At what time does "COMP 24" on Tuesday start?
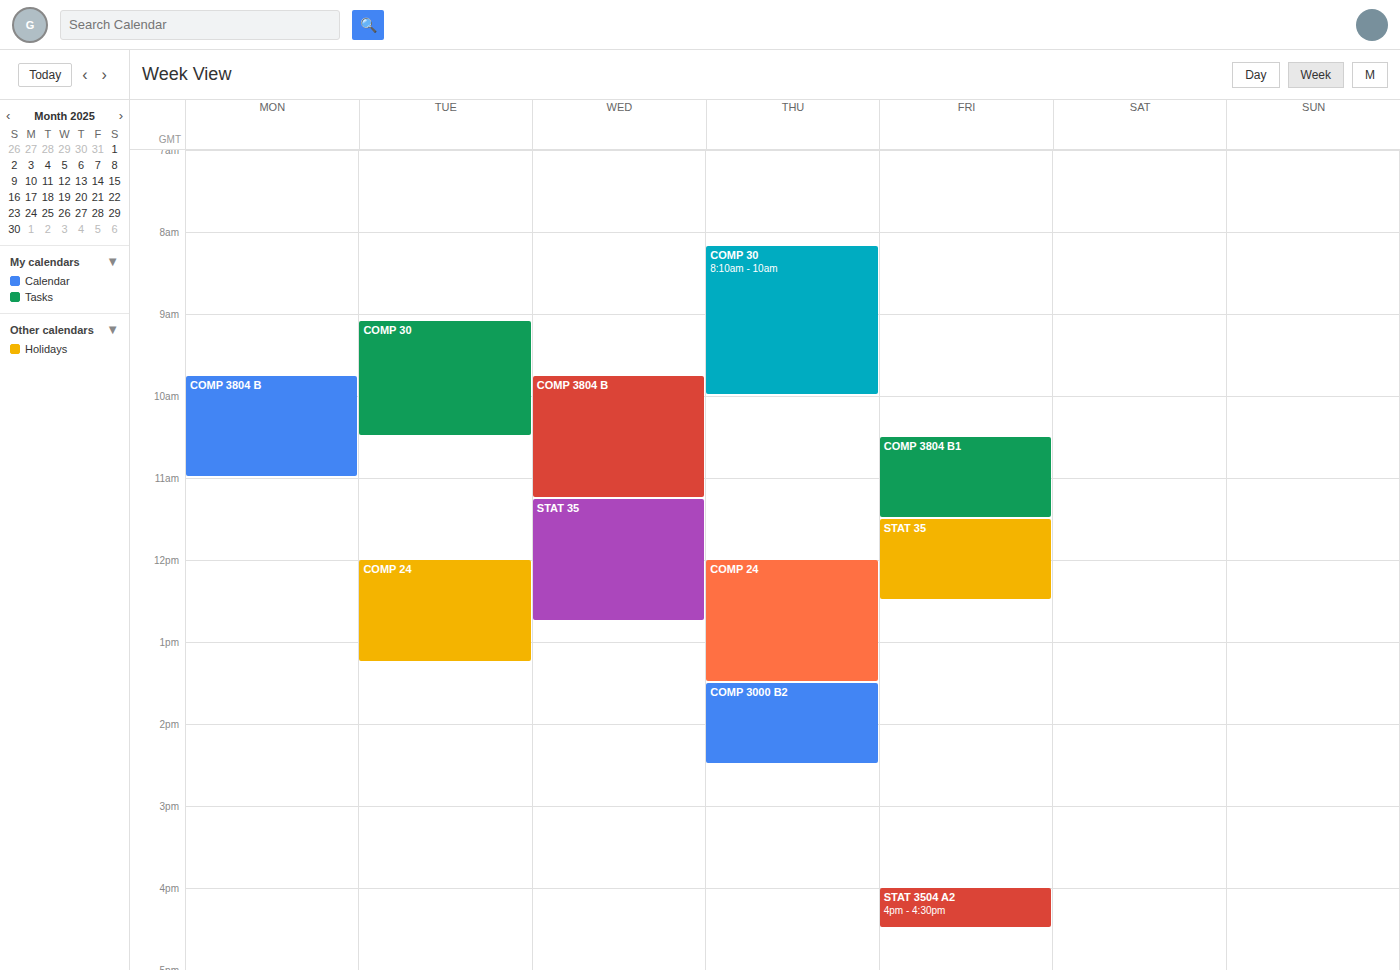
12:00 PM